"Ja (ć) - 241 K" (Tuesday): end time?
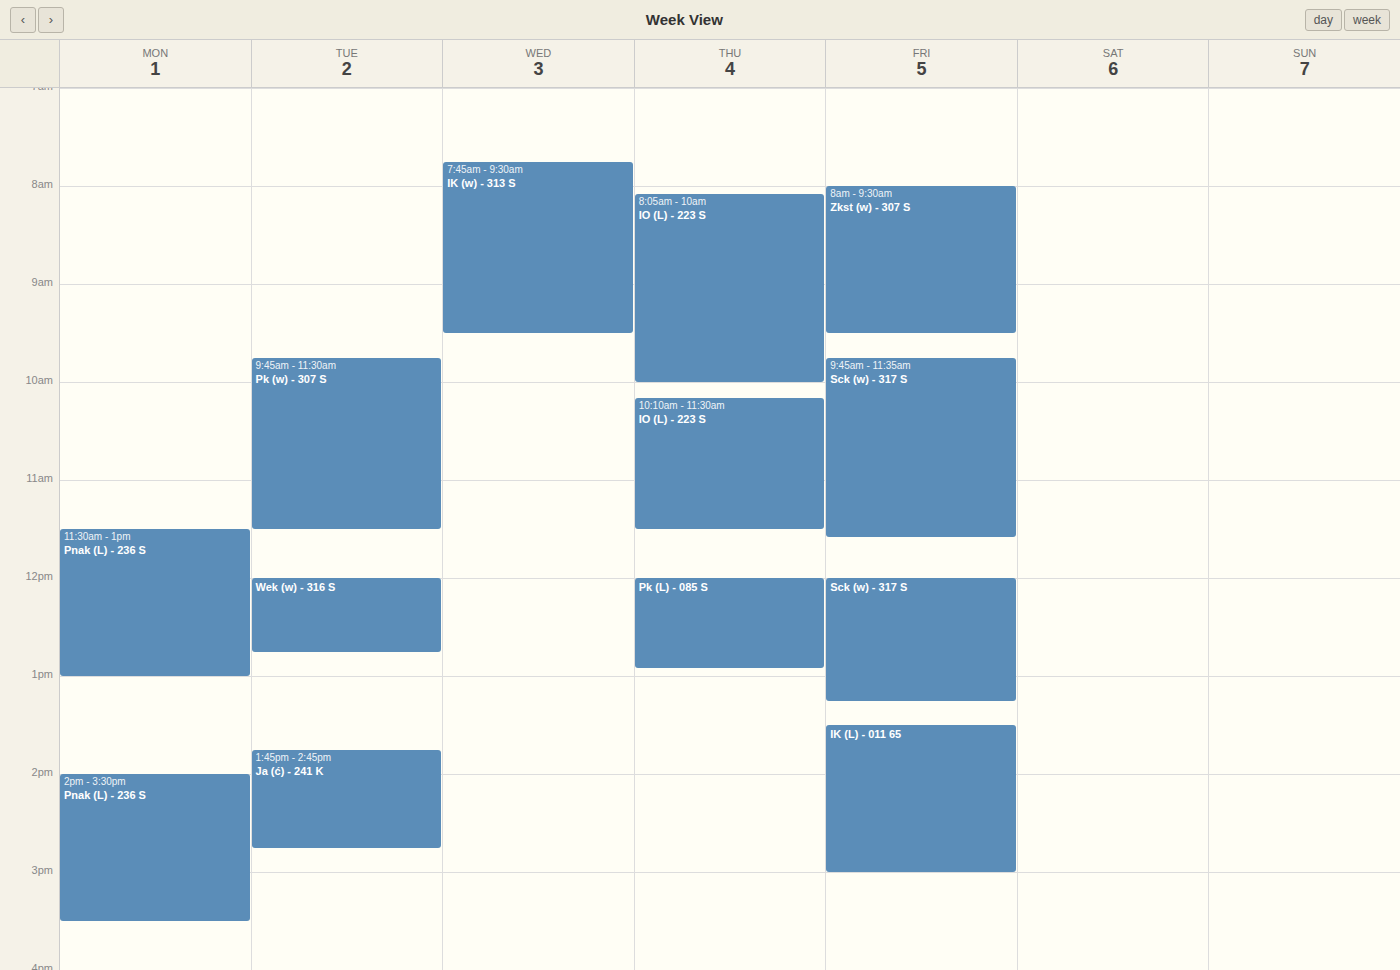
14:45